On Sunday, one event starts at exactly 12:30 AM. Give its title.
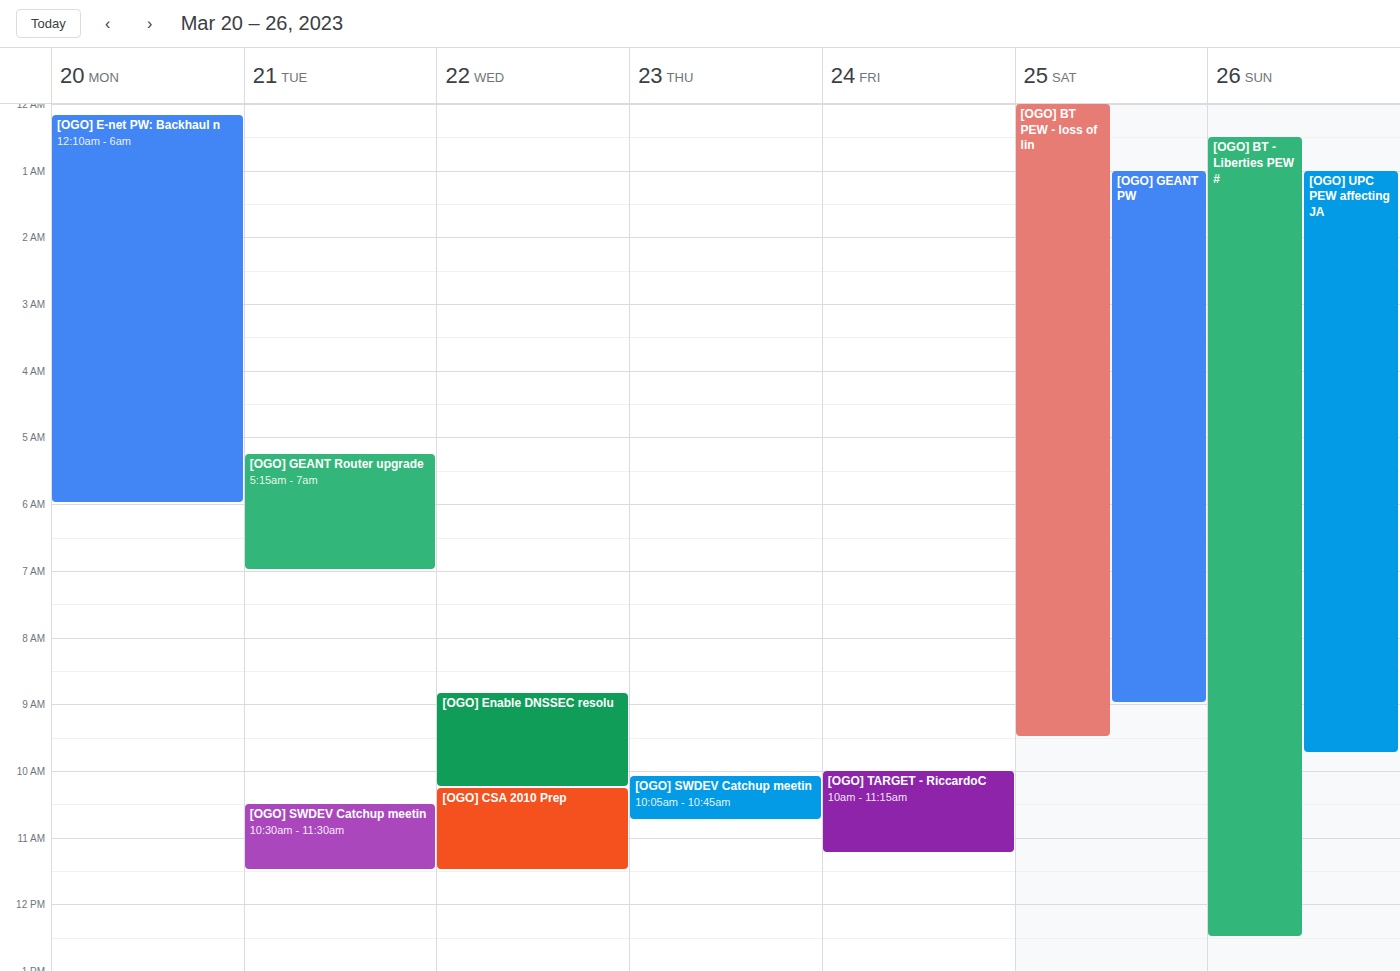
"[OGO] BT - Liberties PEW #"